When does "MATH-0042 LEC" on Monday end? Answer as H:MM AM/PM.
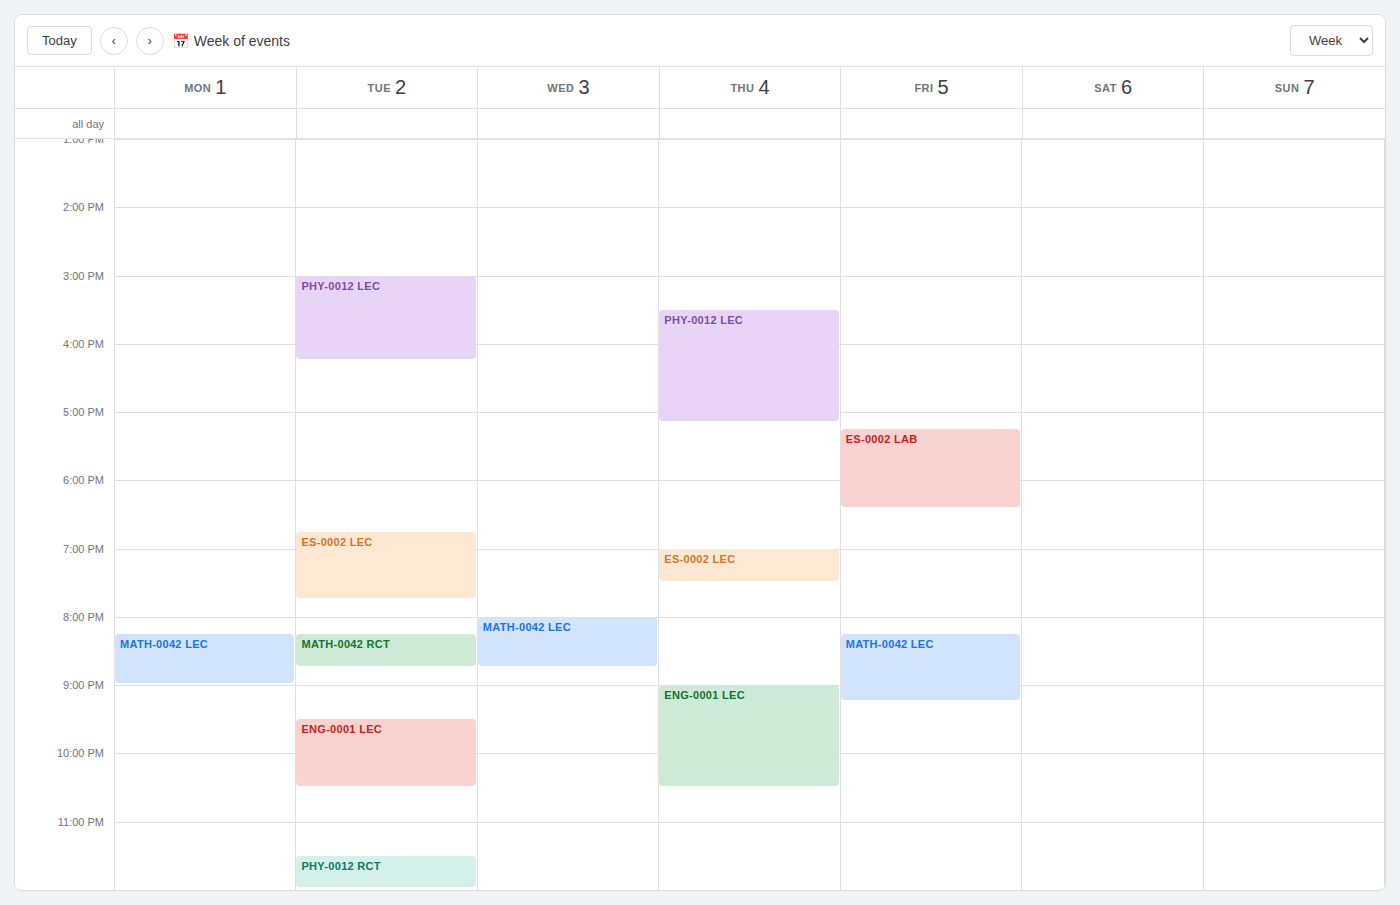
9:00 PM